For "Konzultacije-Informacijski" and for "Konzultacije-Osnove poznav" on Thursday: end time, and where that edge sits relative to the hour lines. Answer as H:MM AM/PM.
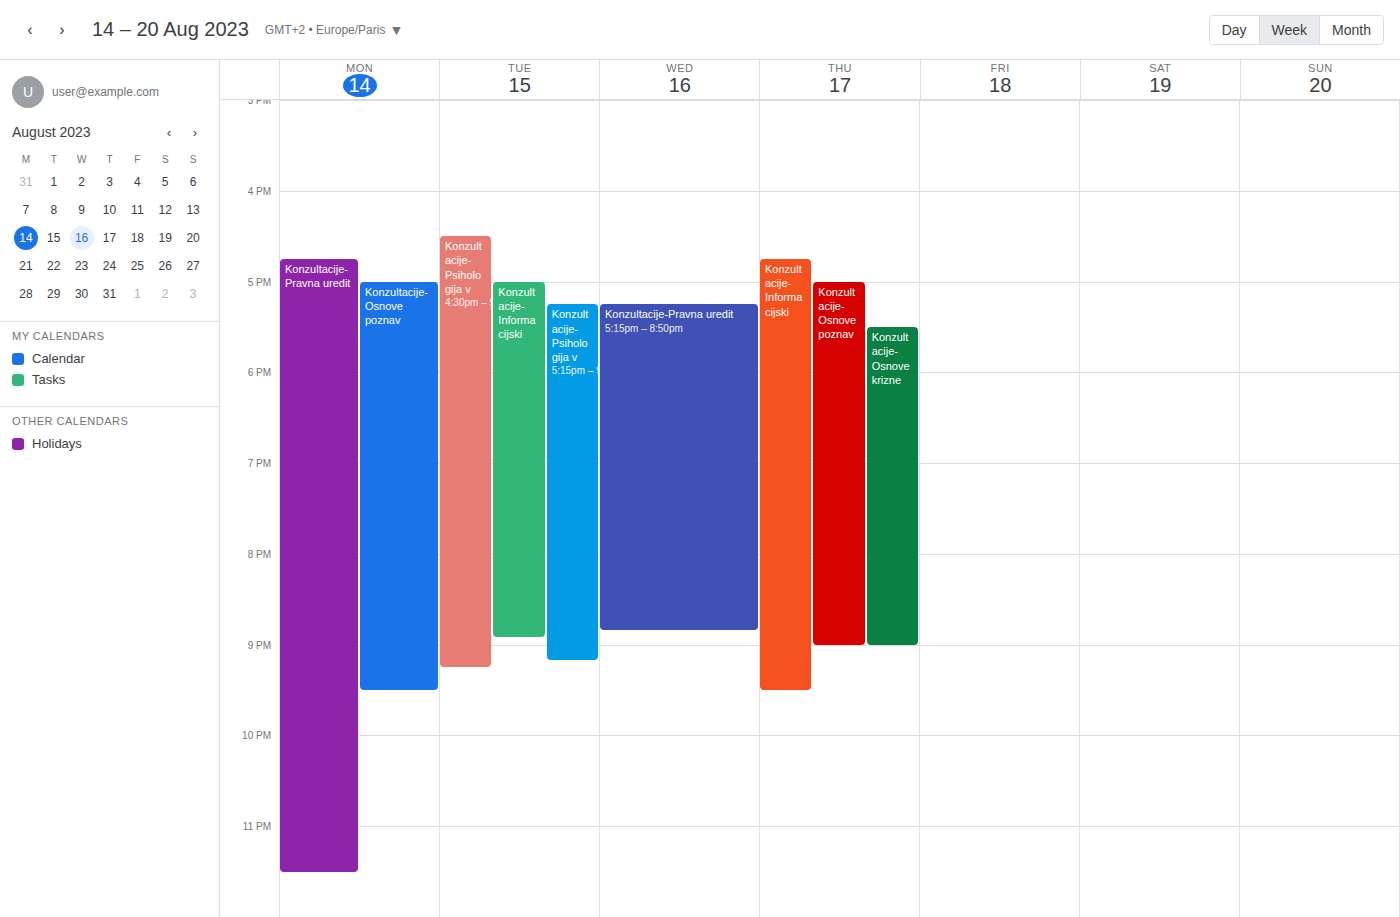
"Konzultacije-Informacijski": 9:30 PM, halfway between the 9 PM and 10 PM lines. "Konzultacije-Osnove poznav": 9:00 PM, exactly on the 9 PM line.